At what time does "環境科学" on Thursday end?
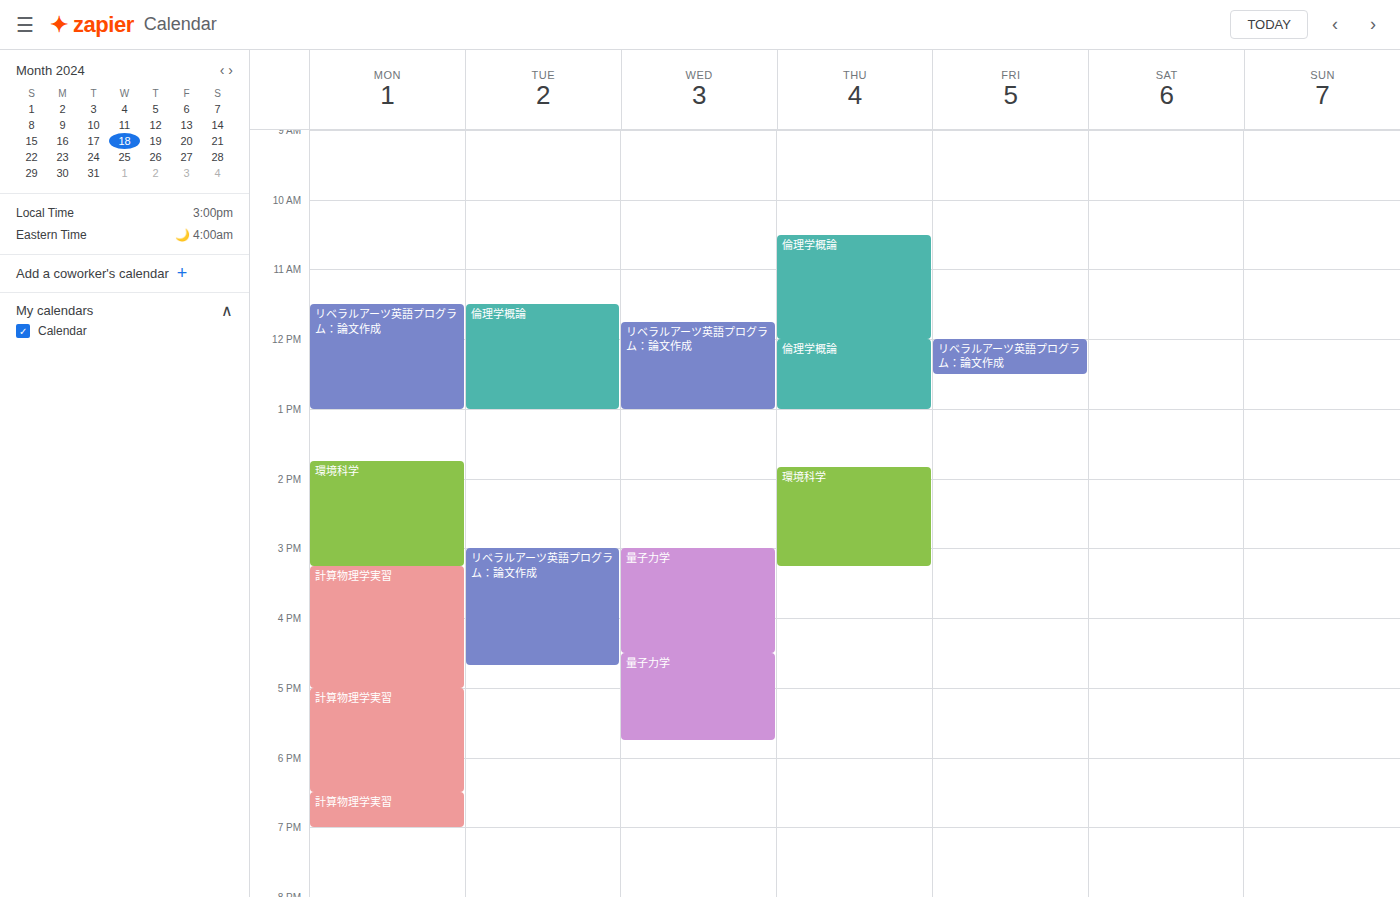
3:15 PM